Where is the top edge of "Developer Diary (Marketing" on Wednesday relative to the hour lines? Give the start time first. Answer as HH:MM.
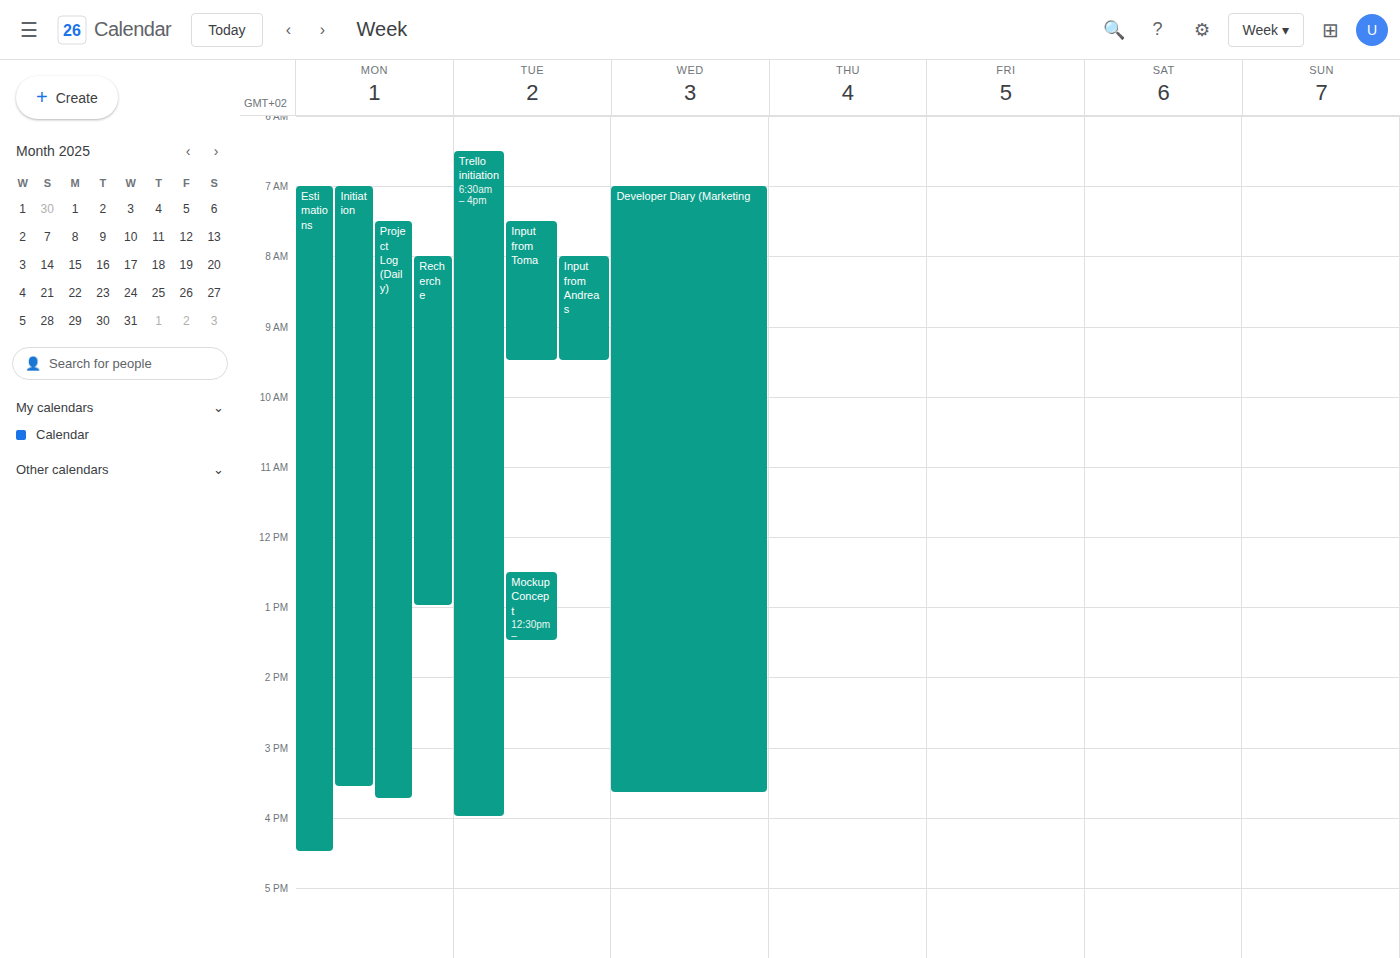
07:00 -- exactly on the 07:00 line.